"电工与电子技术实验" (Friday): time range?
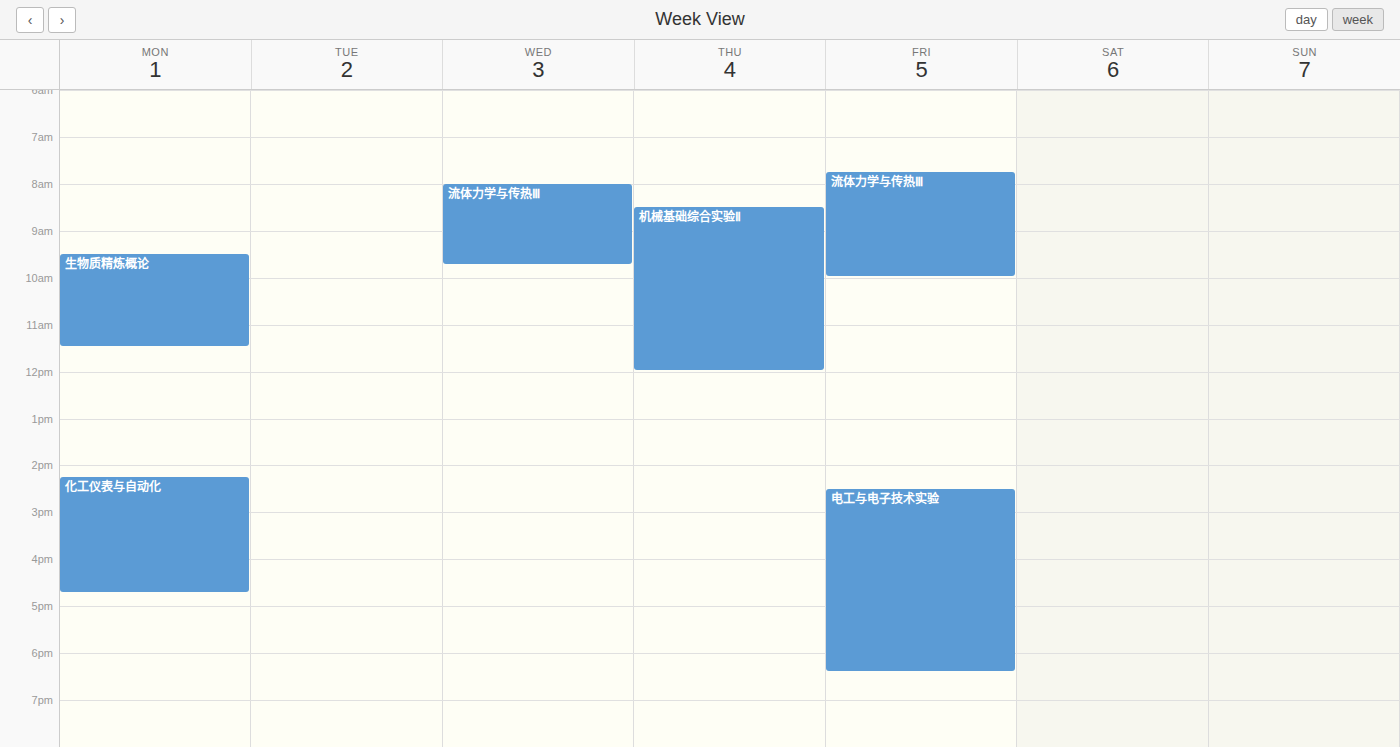
2:30 PM to 6:25 PM